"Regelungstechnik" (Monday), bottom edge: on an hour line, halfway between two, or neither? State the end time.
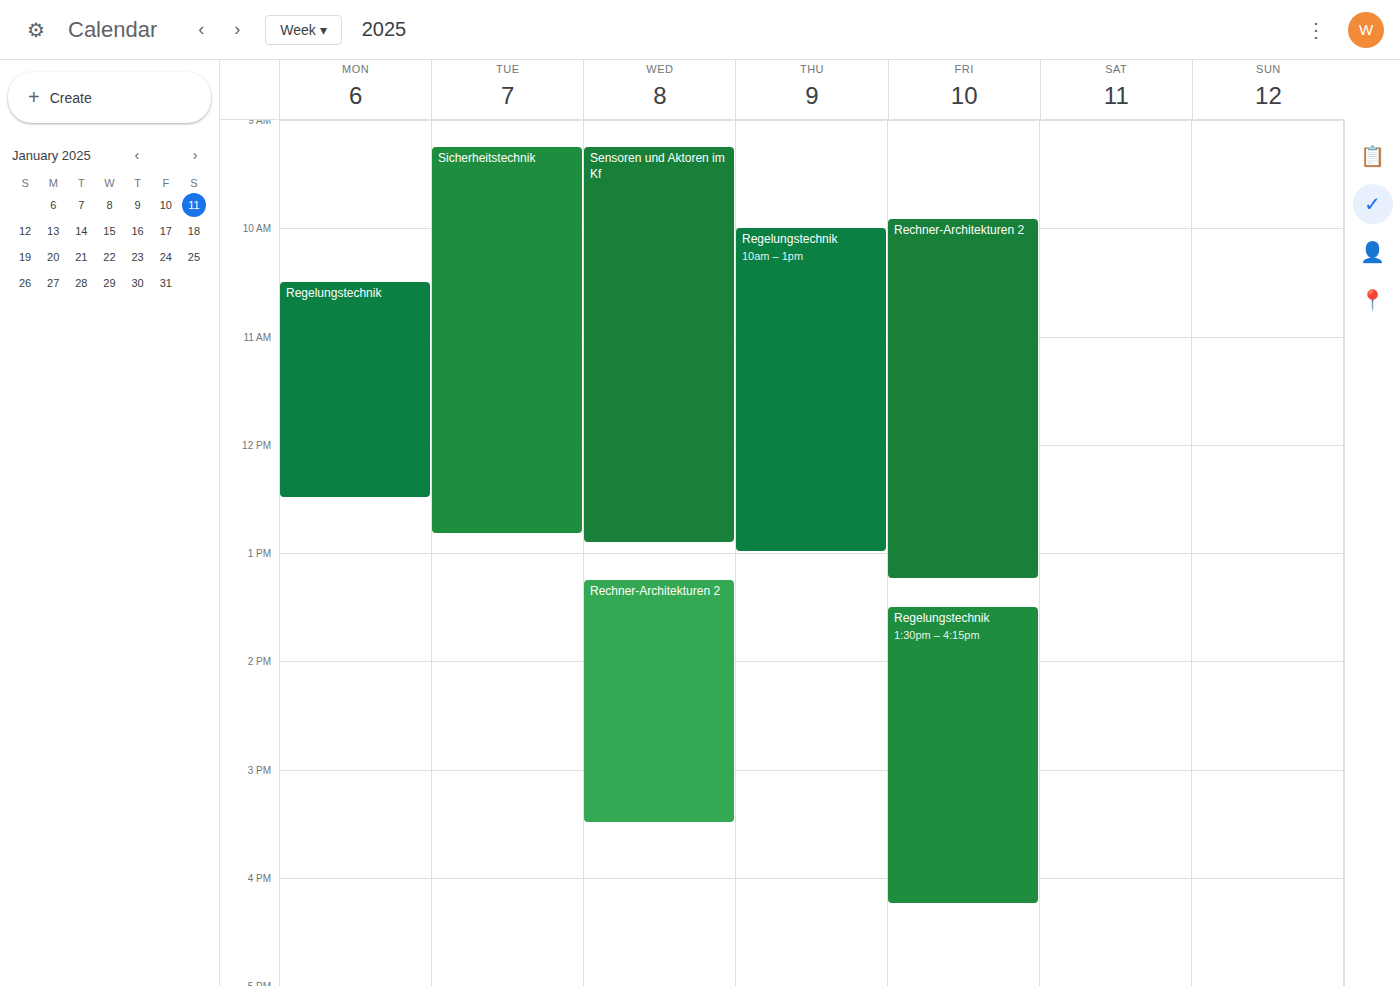
12:30 PM -- halfway between the 12 PM and 1 PM lines.